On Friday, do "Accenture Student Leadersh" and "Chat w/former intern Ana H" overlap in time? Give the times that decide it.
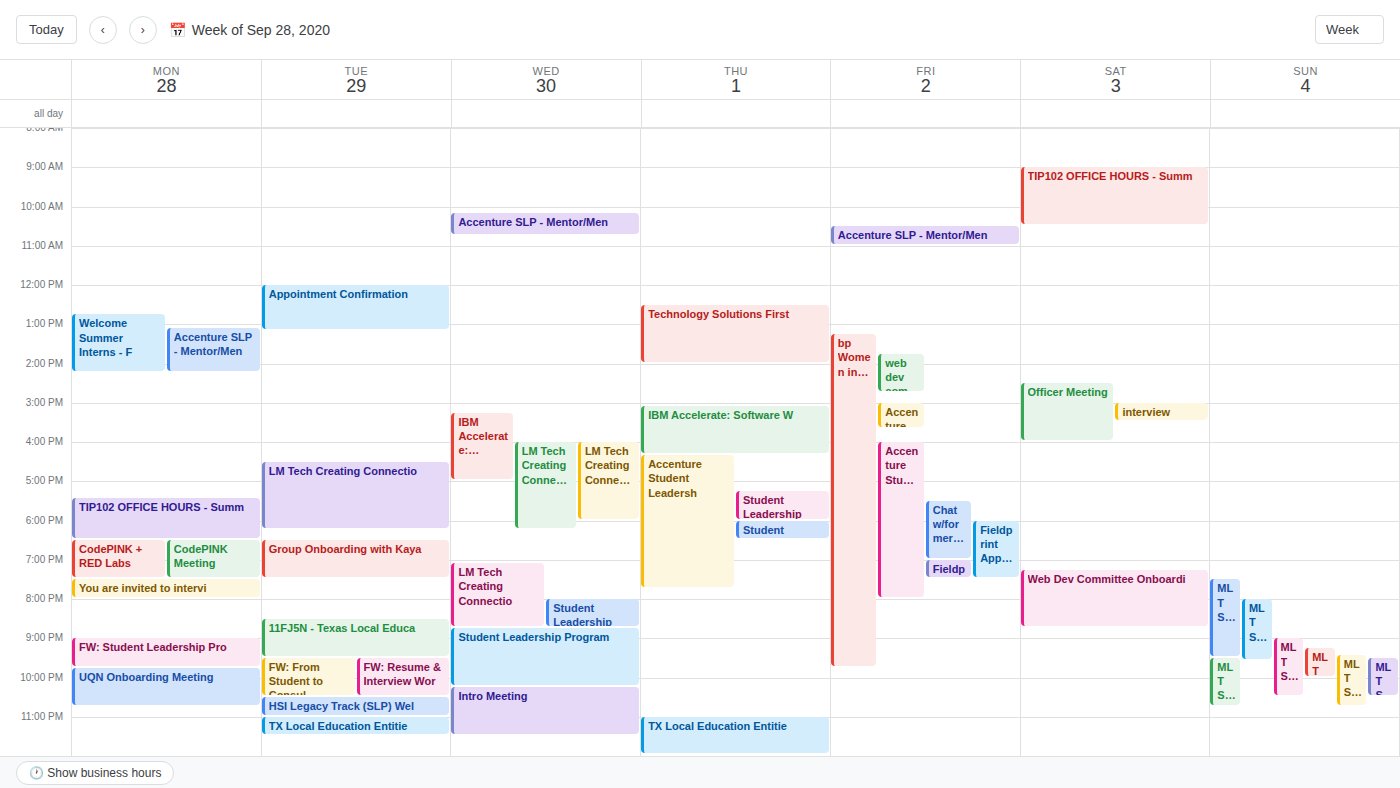
"Chat w/former intern Ana H" runs 5:30 PM to 7:00 PM, inside "Accenture Student Leadersh" -- they overlap.